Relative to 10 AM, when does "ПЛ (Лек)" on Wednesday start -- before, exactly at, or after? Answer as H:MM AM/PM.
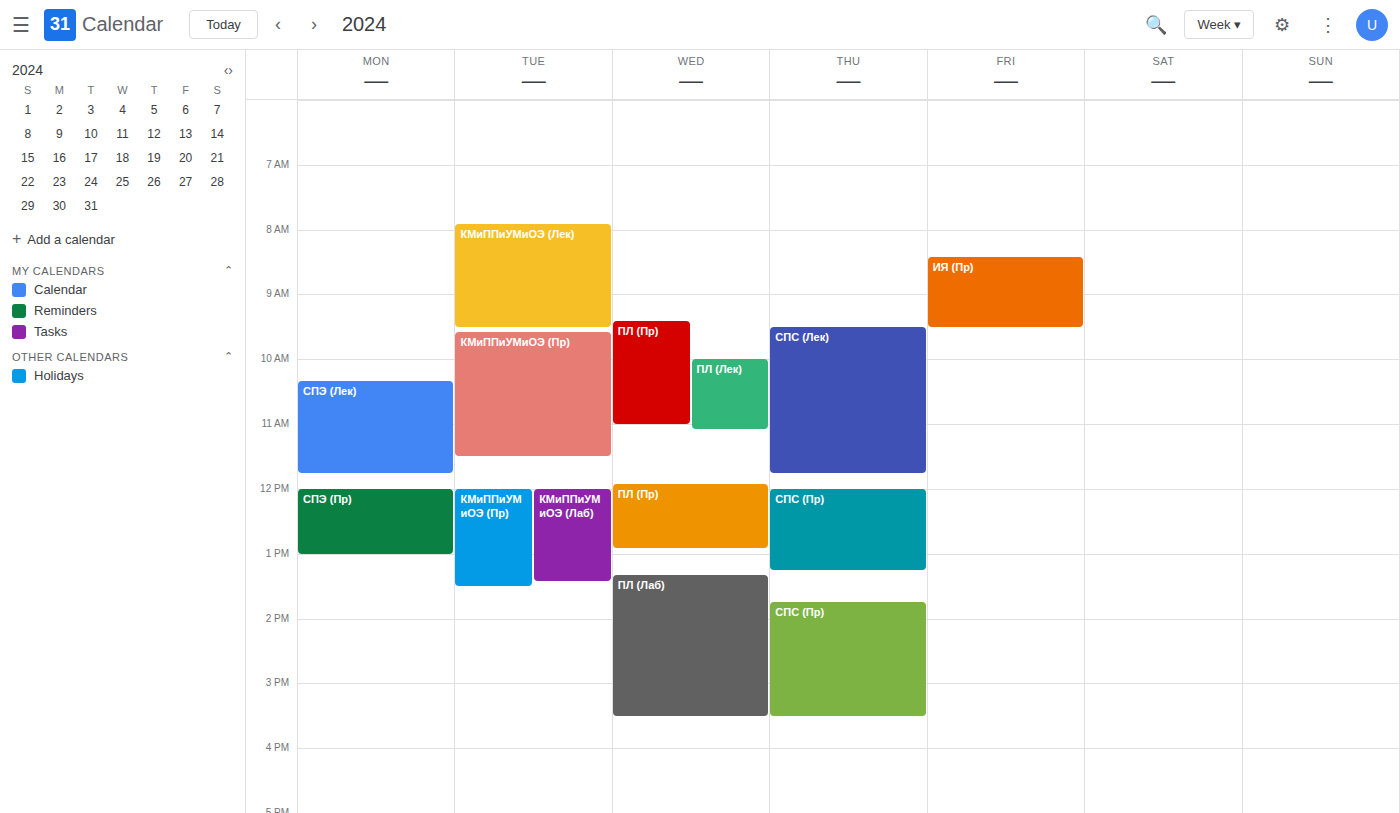
10:00 AM -- exactly at 10 AM, on the 10 AM line.